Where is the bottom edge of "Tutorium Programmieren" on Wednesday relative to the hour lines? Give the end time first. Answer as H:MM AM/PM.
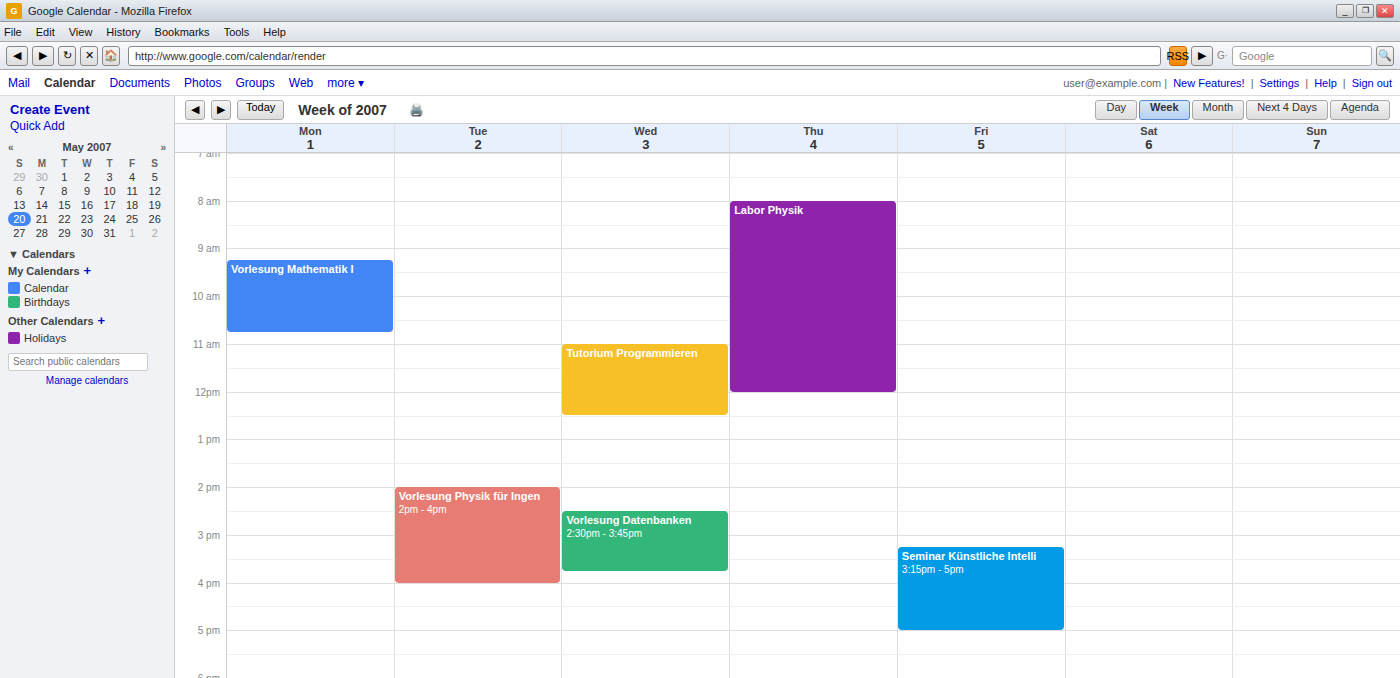
12:30 PM -- halfway between the 12 PM and 1 PM lines.